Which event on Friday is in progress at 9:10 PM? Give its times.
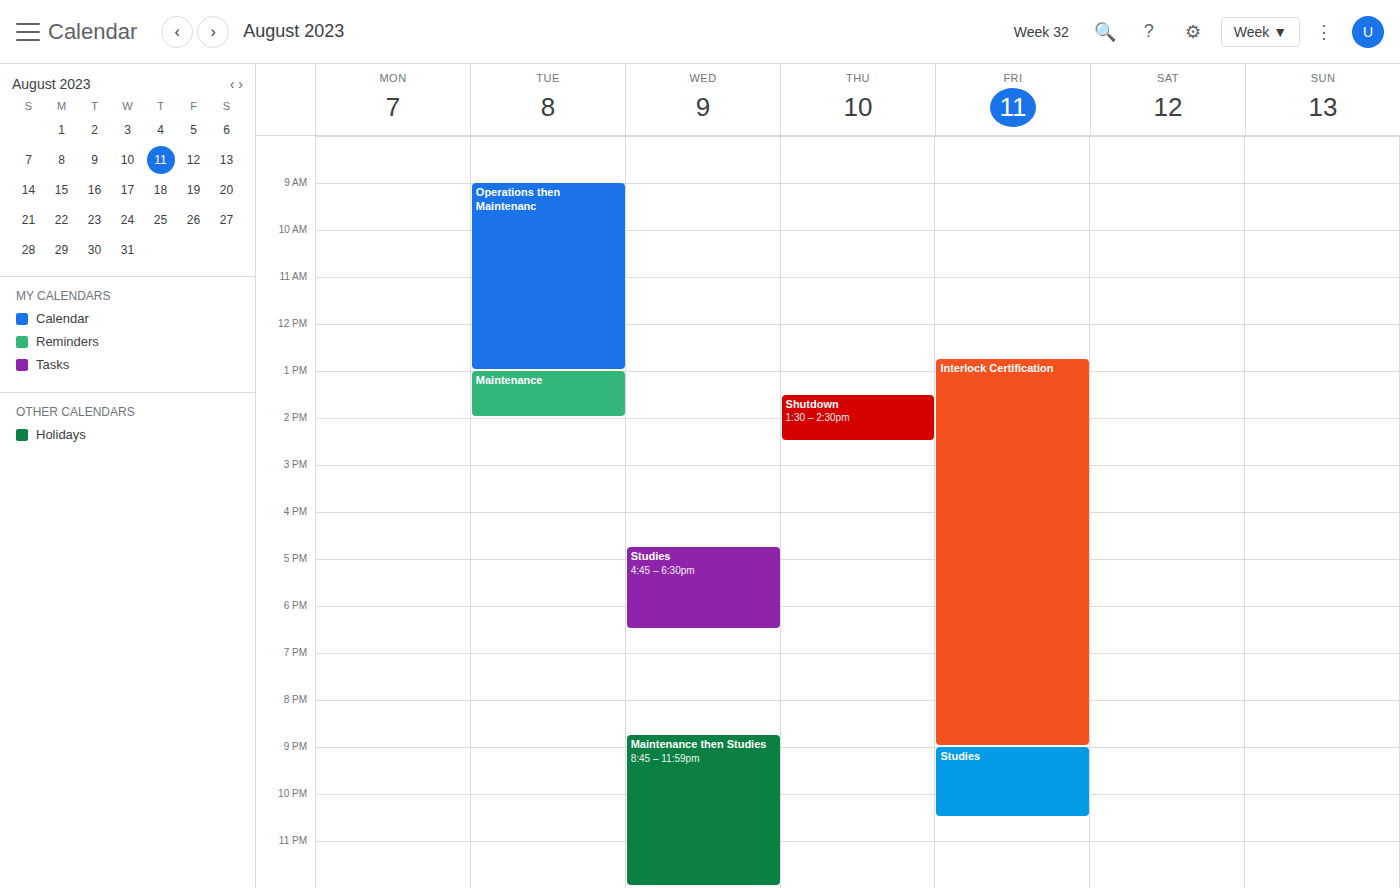
"Studies", 9:00 PM to 10:30 PM